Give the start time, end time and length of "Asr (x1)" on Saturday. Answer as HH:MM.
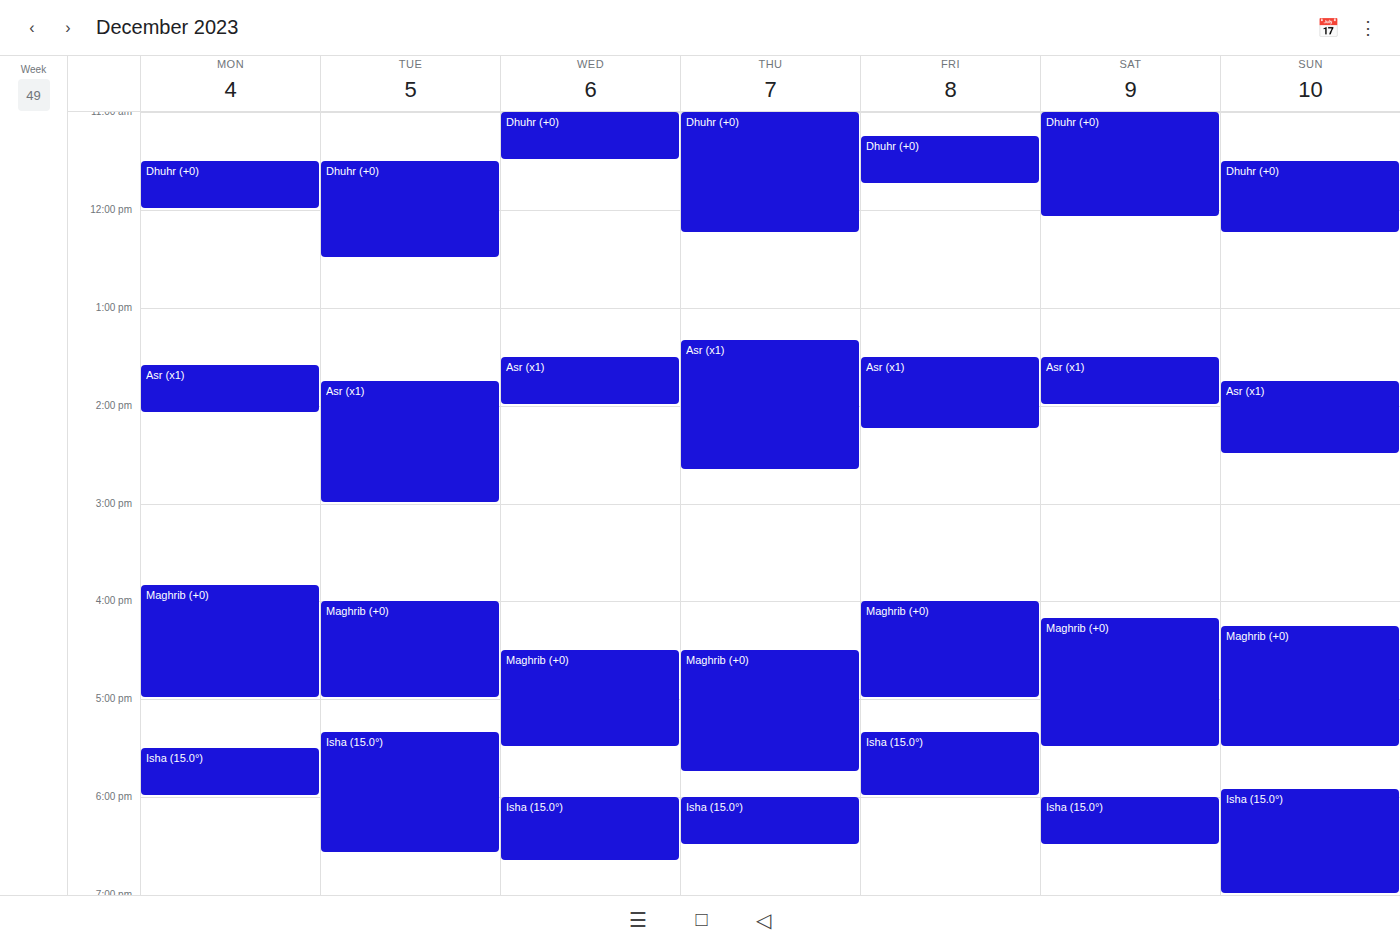
13:30 to 14:00, 30 minutes